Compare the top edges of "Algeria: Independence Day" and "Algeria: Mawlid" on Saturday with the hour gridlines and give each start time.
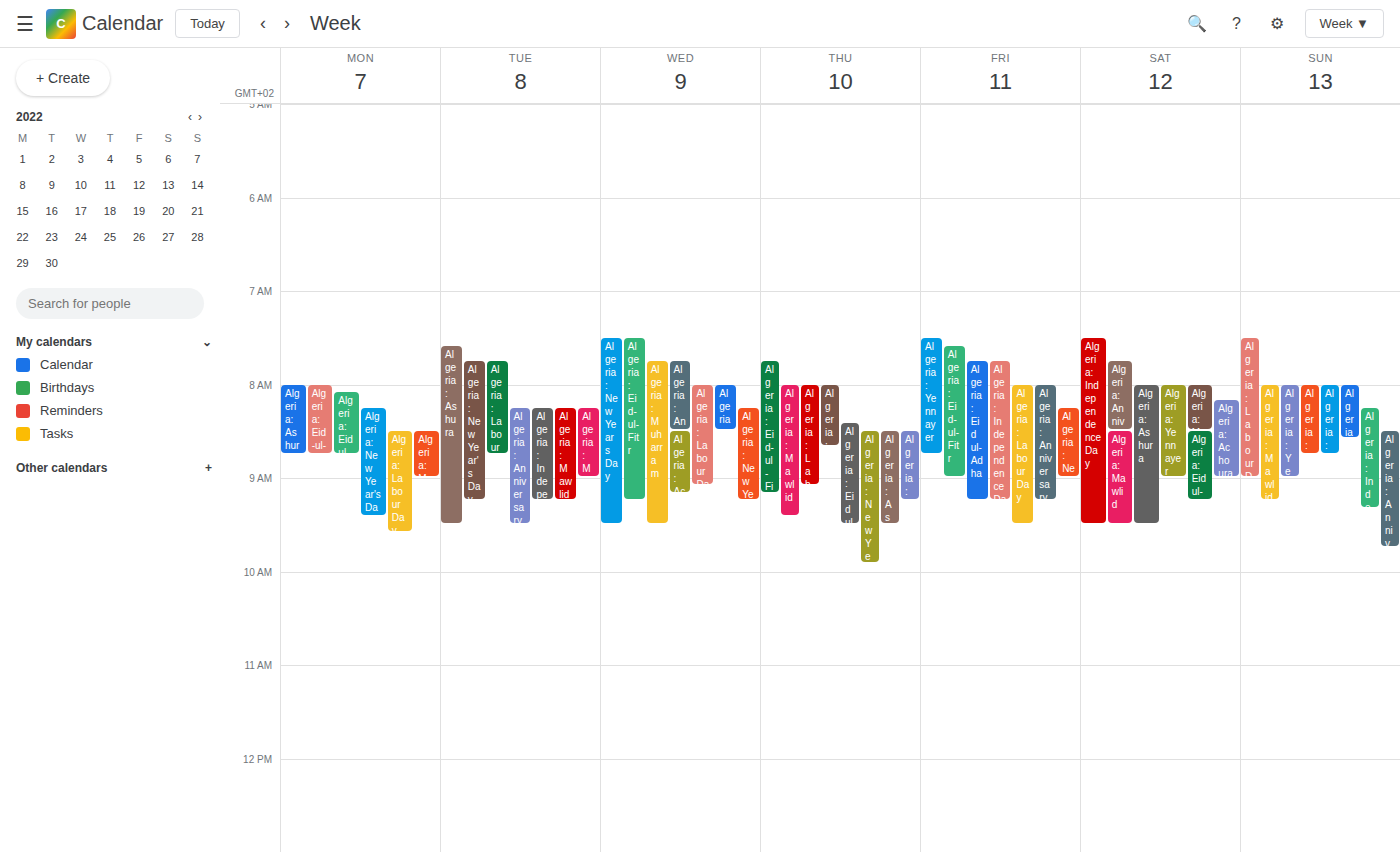
"Algeria: Independence Day": 7:30 AM, halfway between the 7 AM and 8 AM lines. "Algeria: Mawlid": 8:30 AM, halfway between the 8 AM and 9 AM lines.